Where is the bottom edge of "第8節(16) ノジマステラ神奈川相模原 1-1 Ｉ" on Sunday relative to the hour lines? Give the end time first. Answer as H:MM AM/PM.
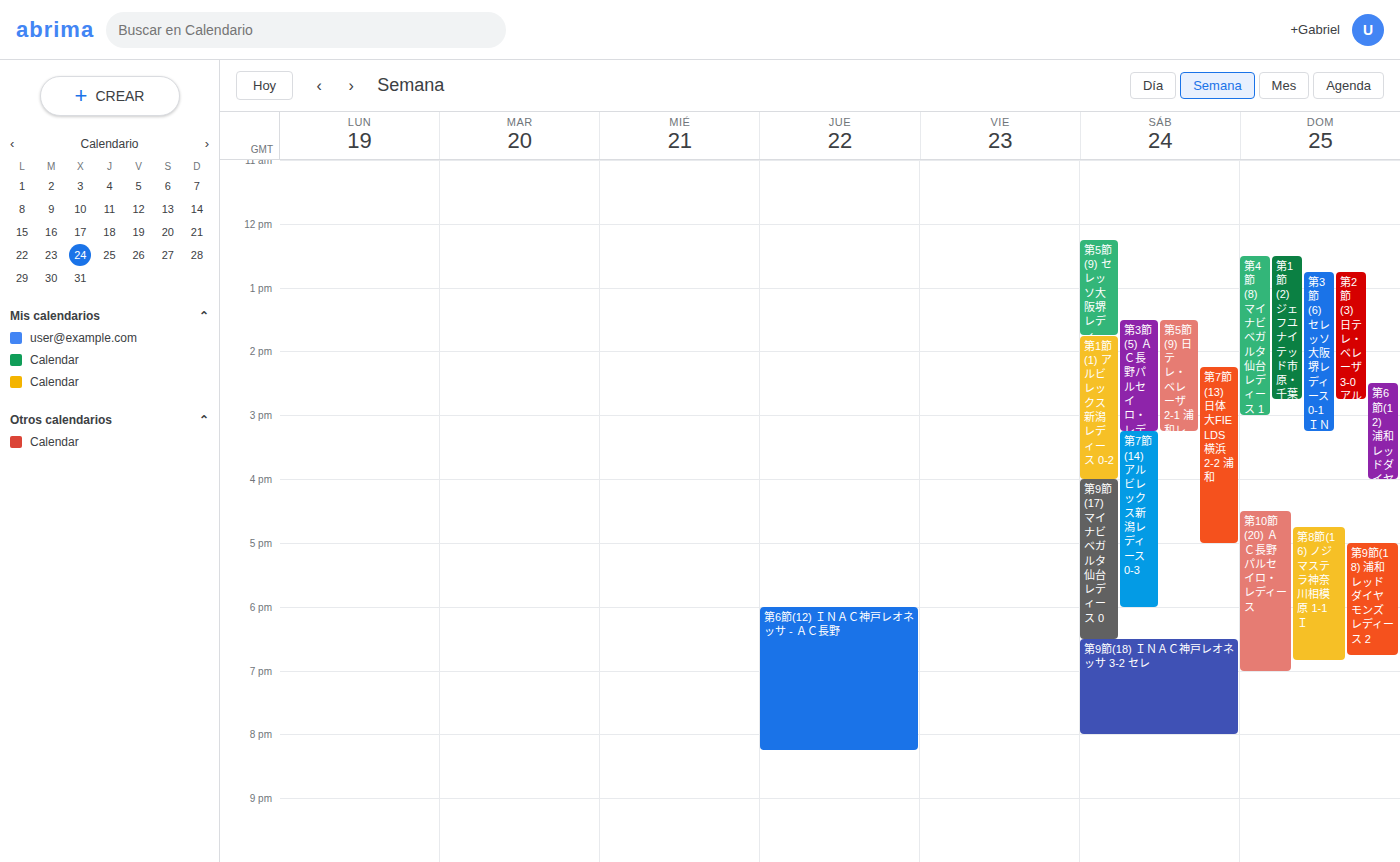
6:50 PM -- neither: 50 minutes below the 6 PM line and 10 minutes above the 7 PM line.